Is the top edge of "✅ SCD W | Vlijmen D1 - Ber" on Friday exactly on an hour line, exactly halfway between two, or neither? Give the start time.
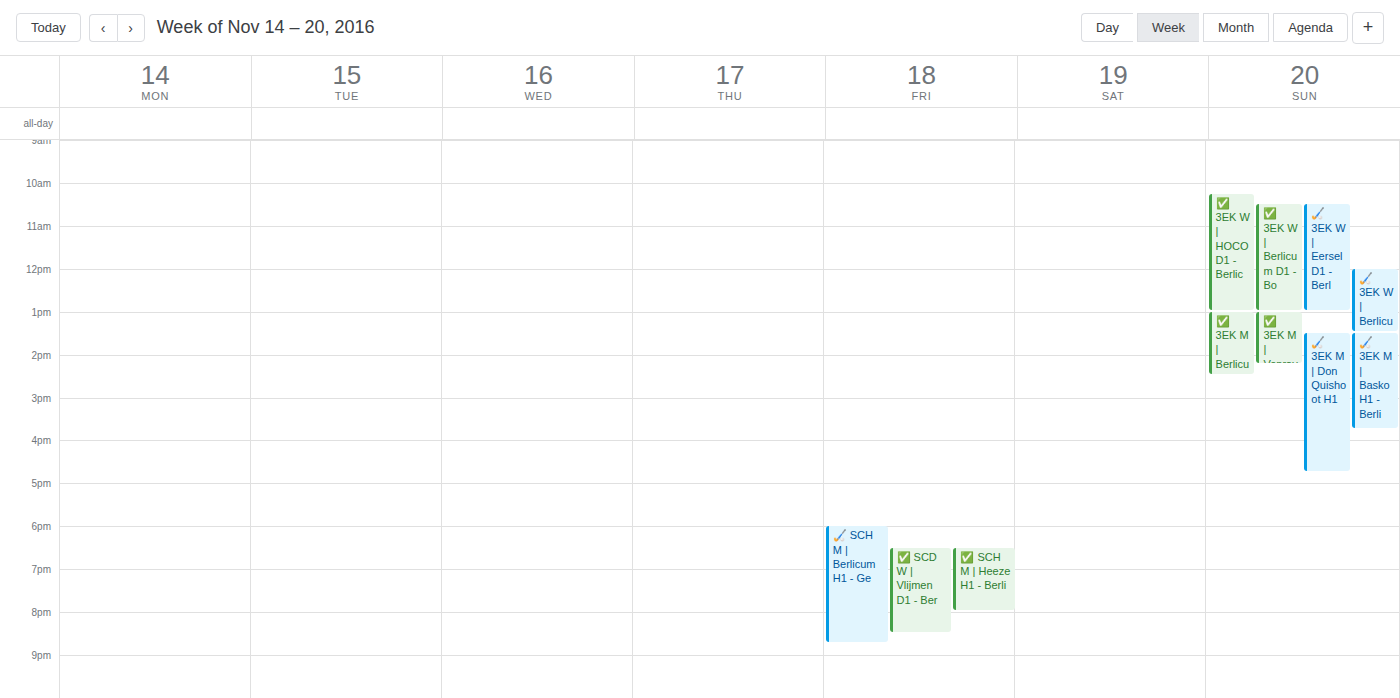
6:30 PM -- halfway between the 6 PM and 7 PM lines.